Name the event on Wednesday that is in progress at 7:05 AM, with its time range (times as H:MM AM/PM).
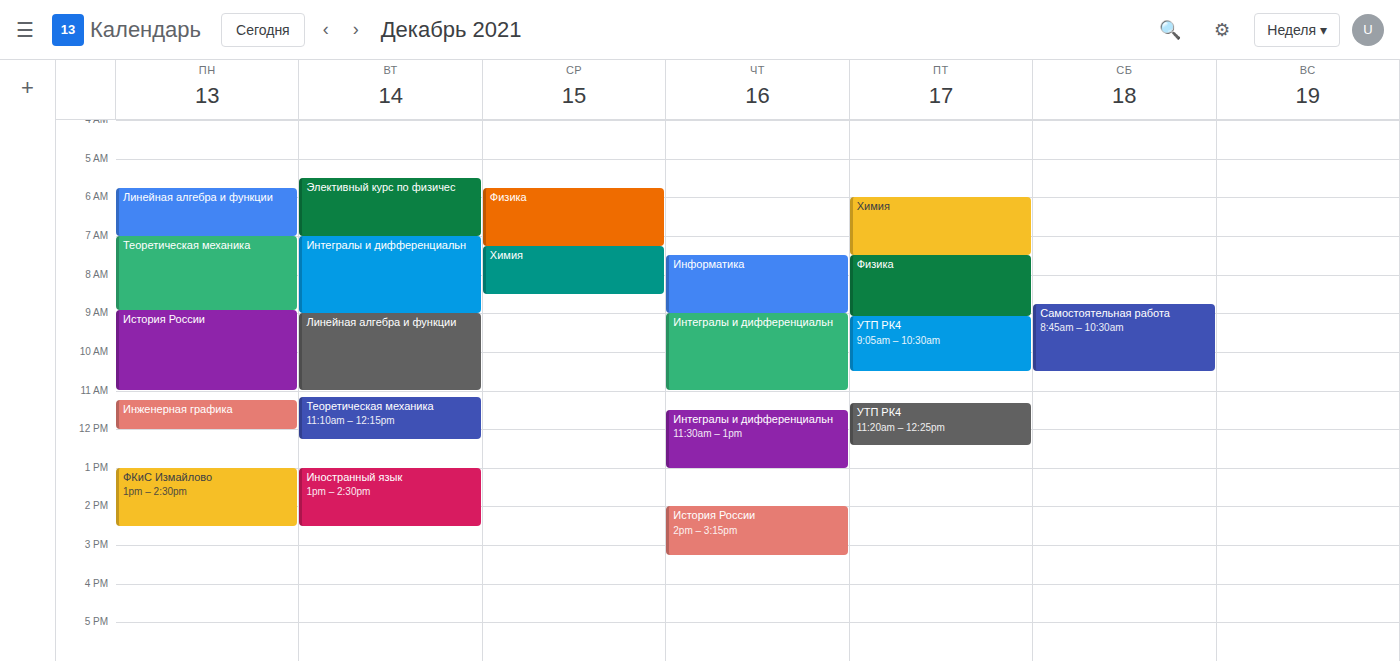
"Физика", 5:45 AM to 7:15 AM